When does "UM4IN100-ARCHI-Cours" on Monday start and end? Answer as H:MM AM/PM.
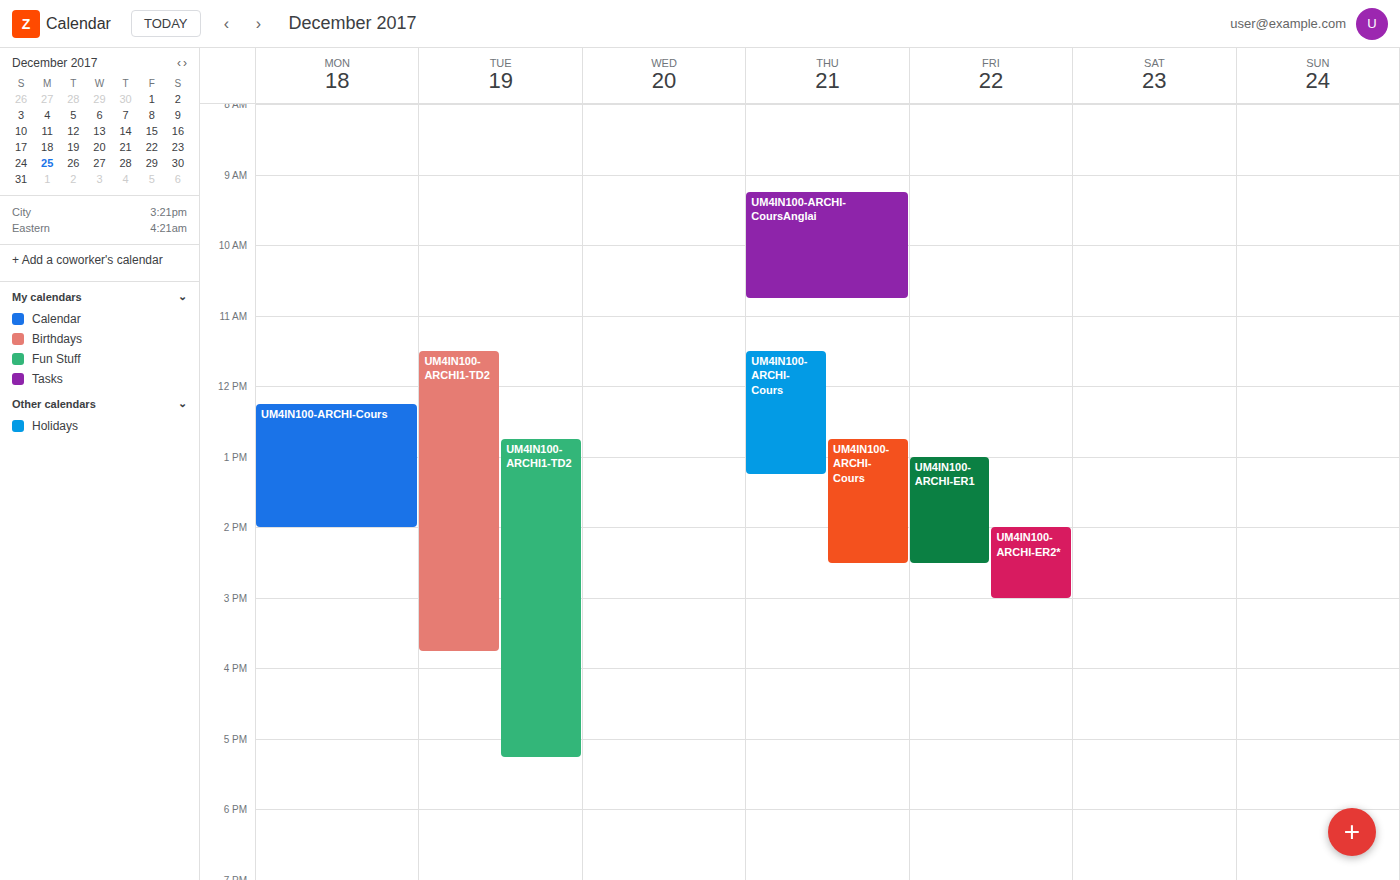
12:15 PM to 2:00 PM